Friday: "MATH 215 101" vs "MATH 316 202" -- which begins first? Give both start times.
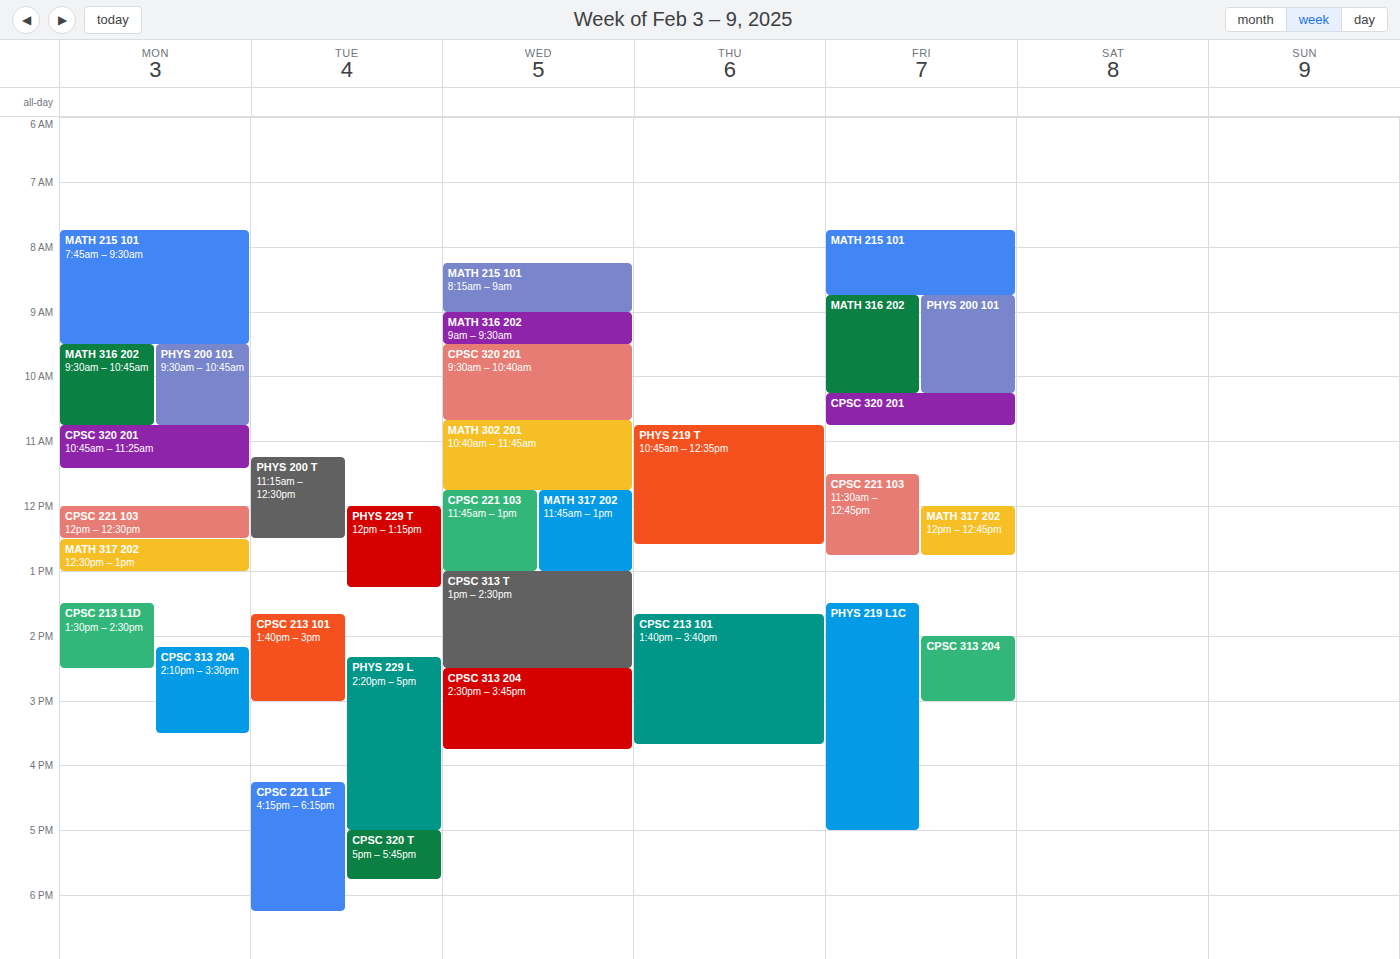
"MATH 215 101" 7:45 AM; "MATH 316 202" 8:45 AM.